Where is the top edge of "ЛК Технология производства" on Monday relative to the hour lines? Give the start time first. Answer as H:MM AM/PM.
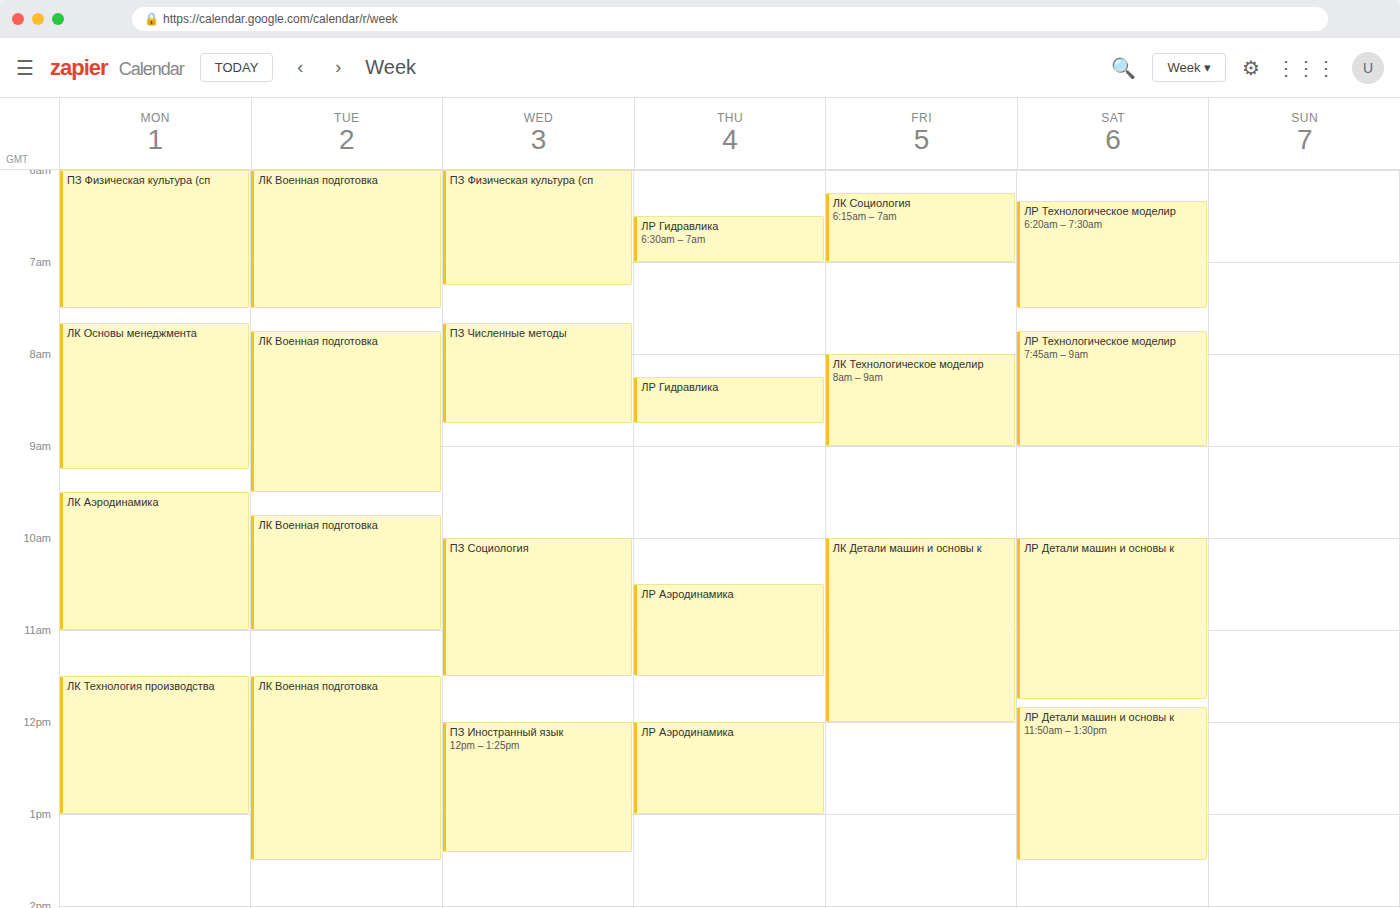
11:30 AM -- halfway between the 11 AM and 12 PM lines.